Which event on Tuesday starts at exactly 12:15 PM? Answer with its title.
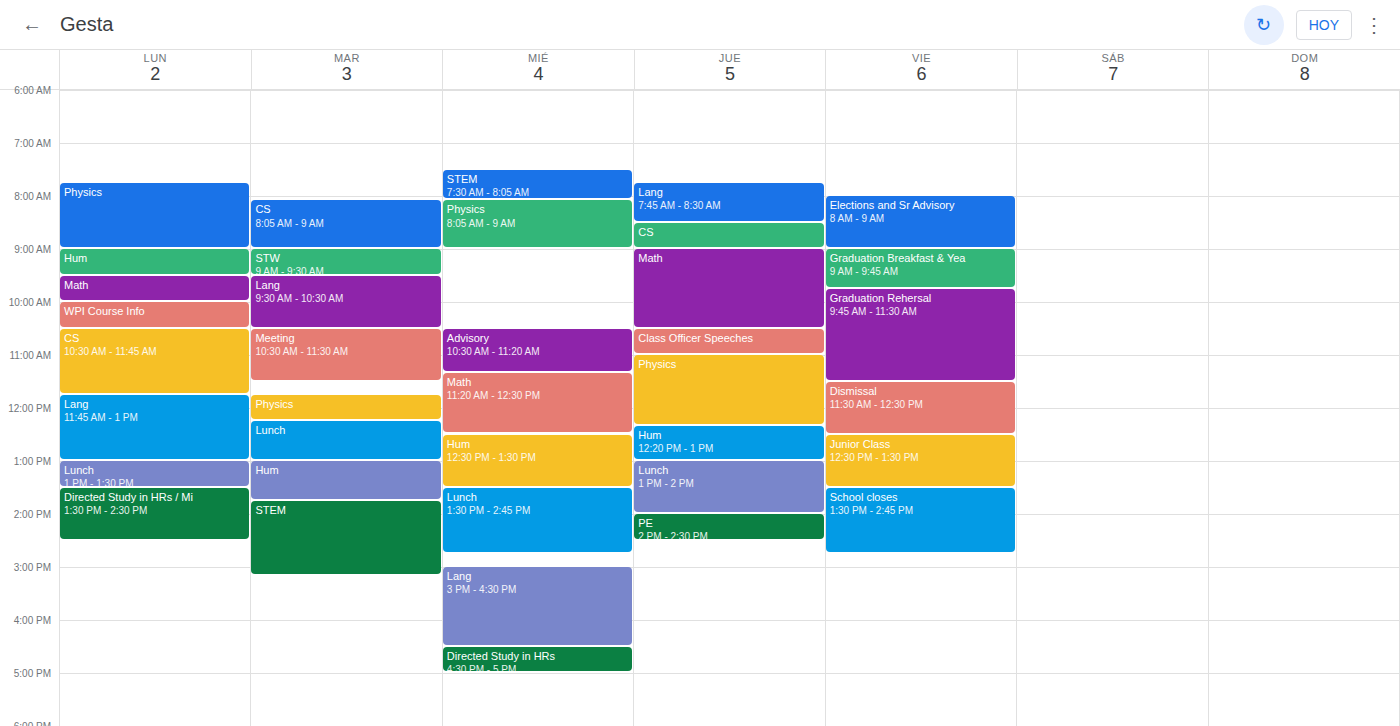
"Lunch"